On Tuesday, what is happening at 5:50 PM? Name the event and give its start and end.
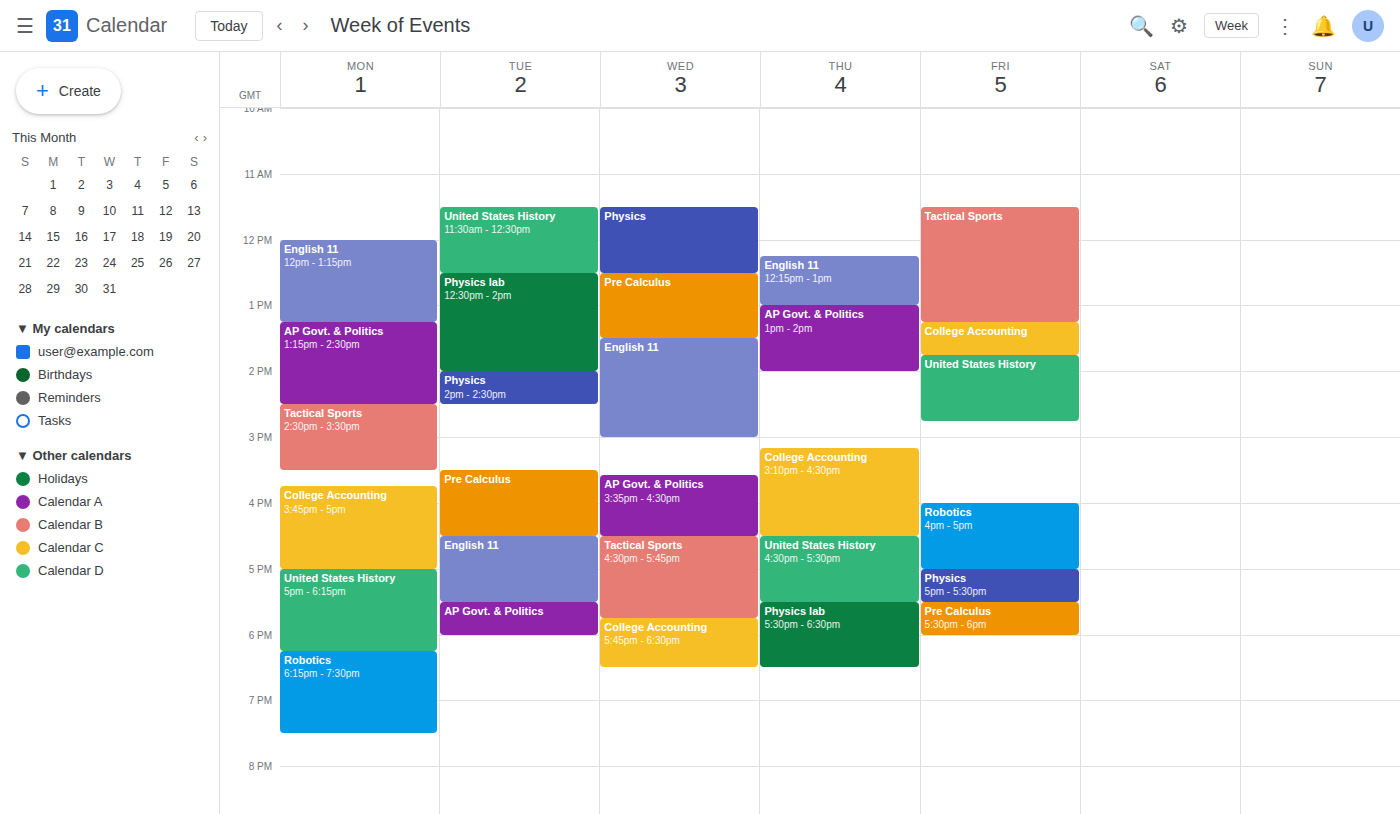
"AP Govt. & Politics", 5:30 PM to 6:00 PM